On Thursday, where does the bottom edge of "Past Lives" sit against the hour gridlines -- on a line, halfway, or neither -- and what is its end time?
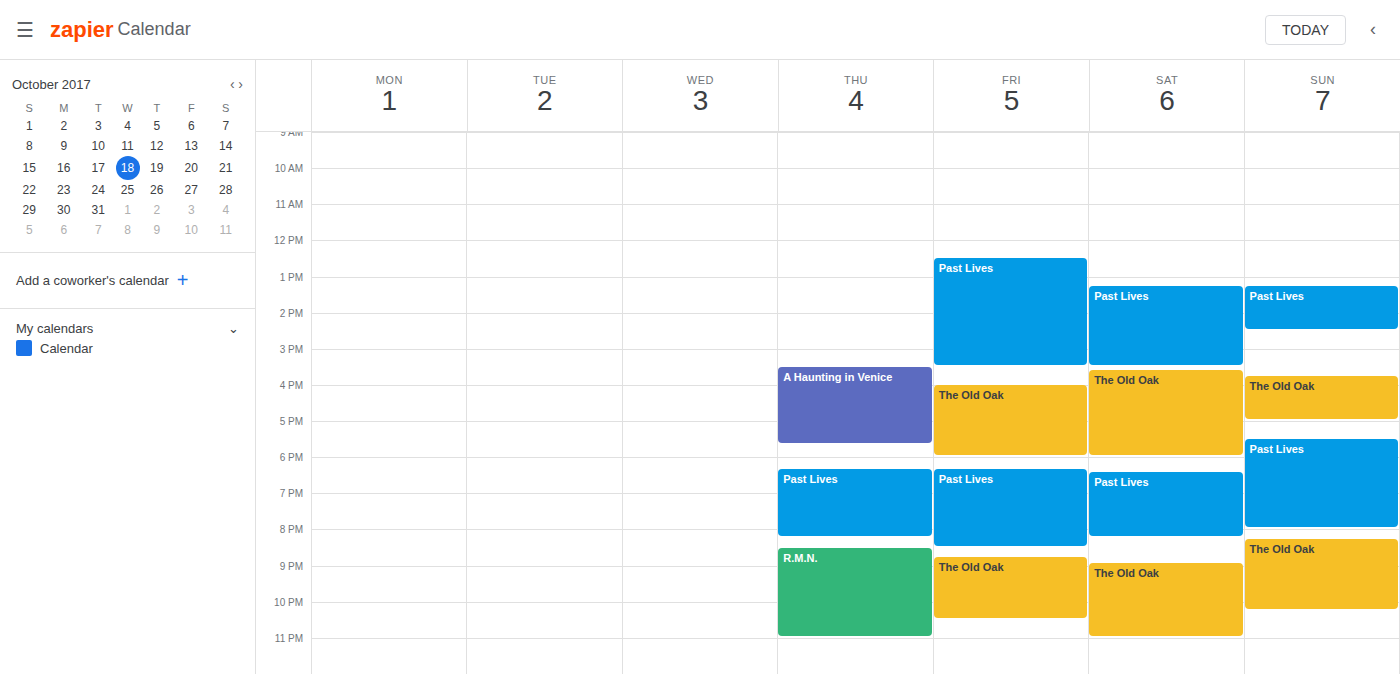
8:15 PM -- neither: a quarter of the way from the 8 PM line to the 9 PM line.